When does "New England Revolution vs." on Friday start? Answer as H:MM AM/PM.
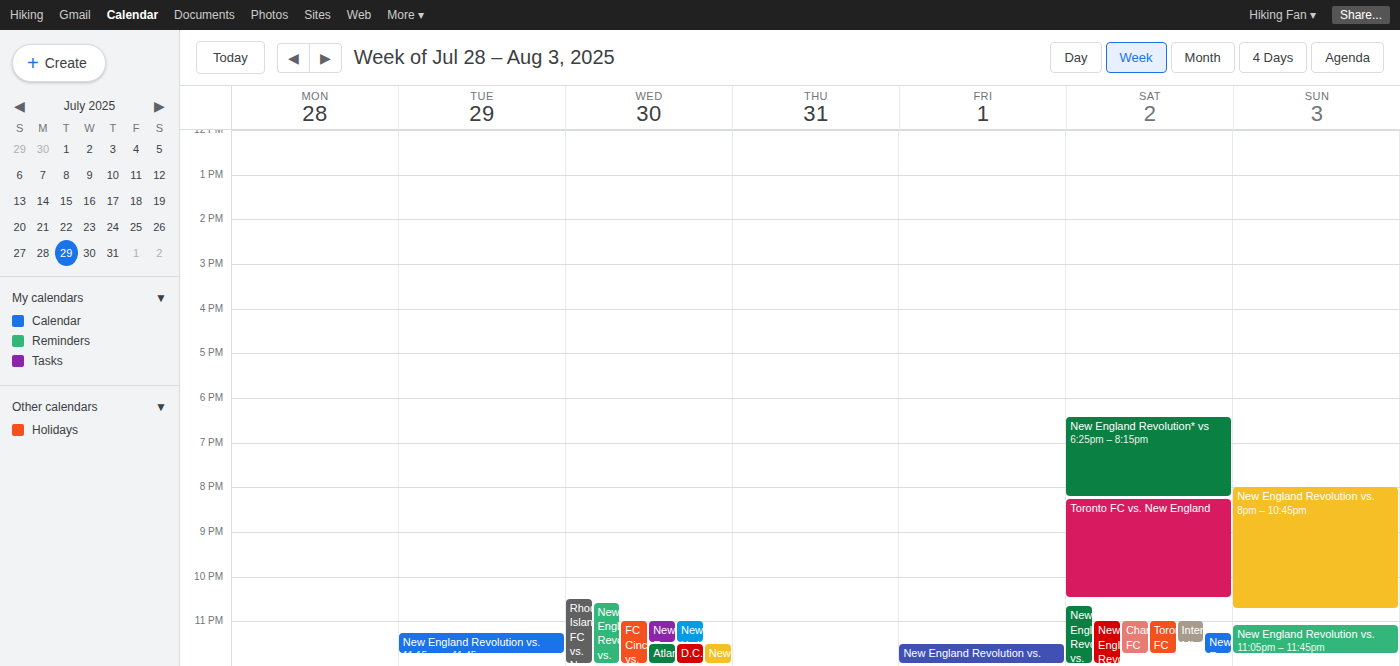
11:30 PM